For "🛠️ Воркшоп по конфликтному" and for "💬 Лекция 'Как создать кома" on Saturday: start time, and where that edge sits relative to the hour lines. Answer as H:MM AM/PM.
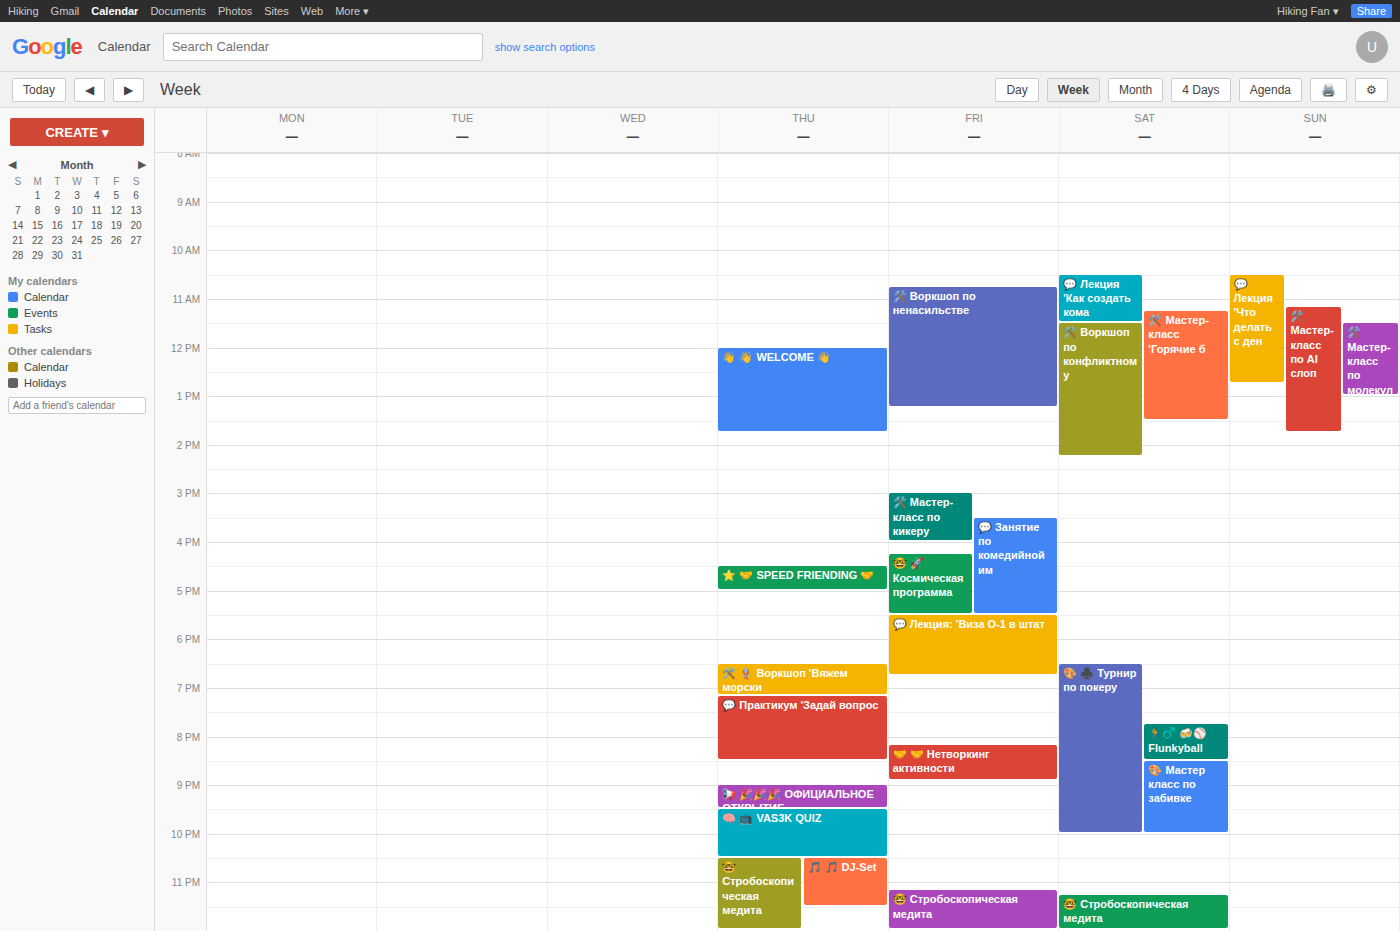
"🛠️ Воркшоп по конфликтному": 11:30 AM, halfway between the 11 AM and 12 PM lines. "💬 Лекция 'Как создать кома": 10:30 AM, halfway between the 10 AM and 11 AM lines.